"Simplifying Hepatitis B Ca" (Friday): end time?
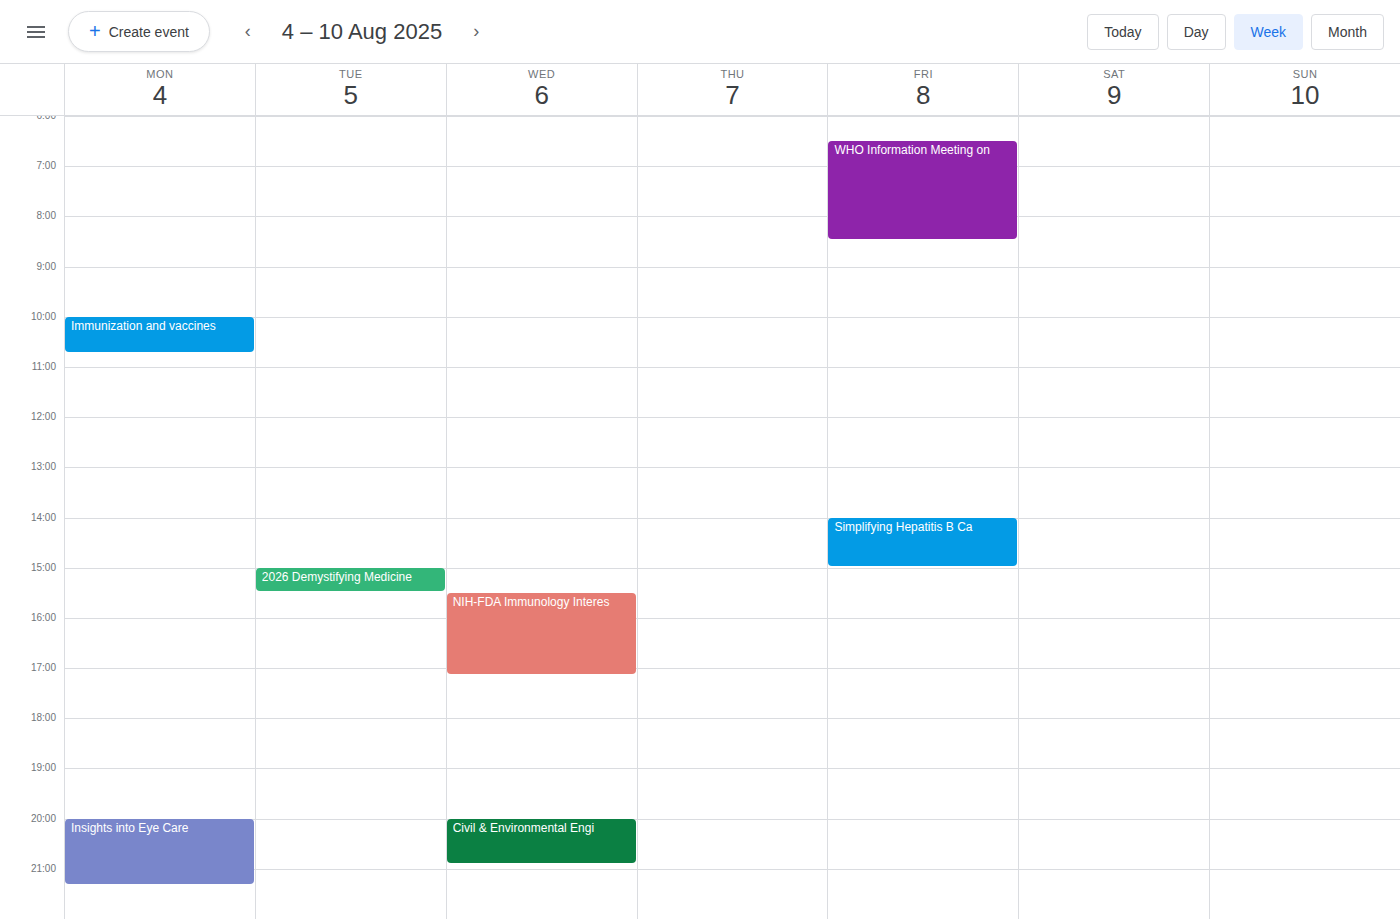
3:00 PM